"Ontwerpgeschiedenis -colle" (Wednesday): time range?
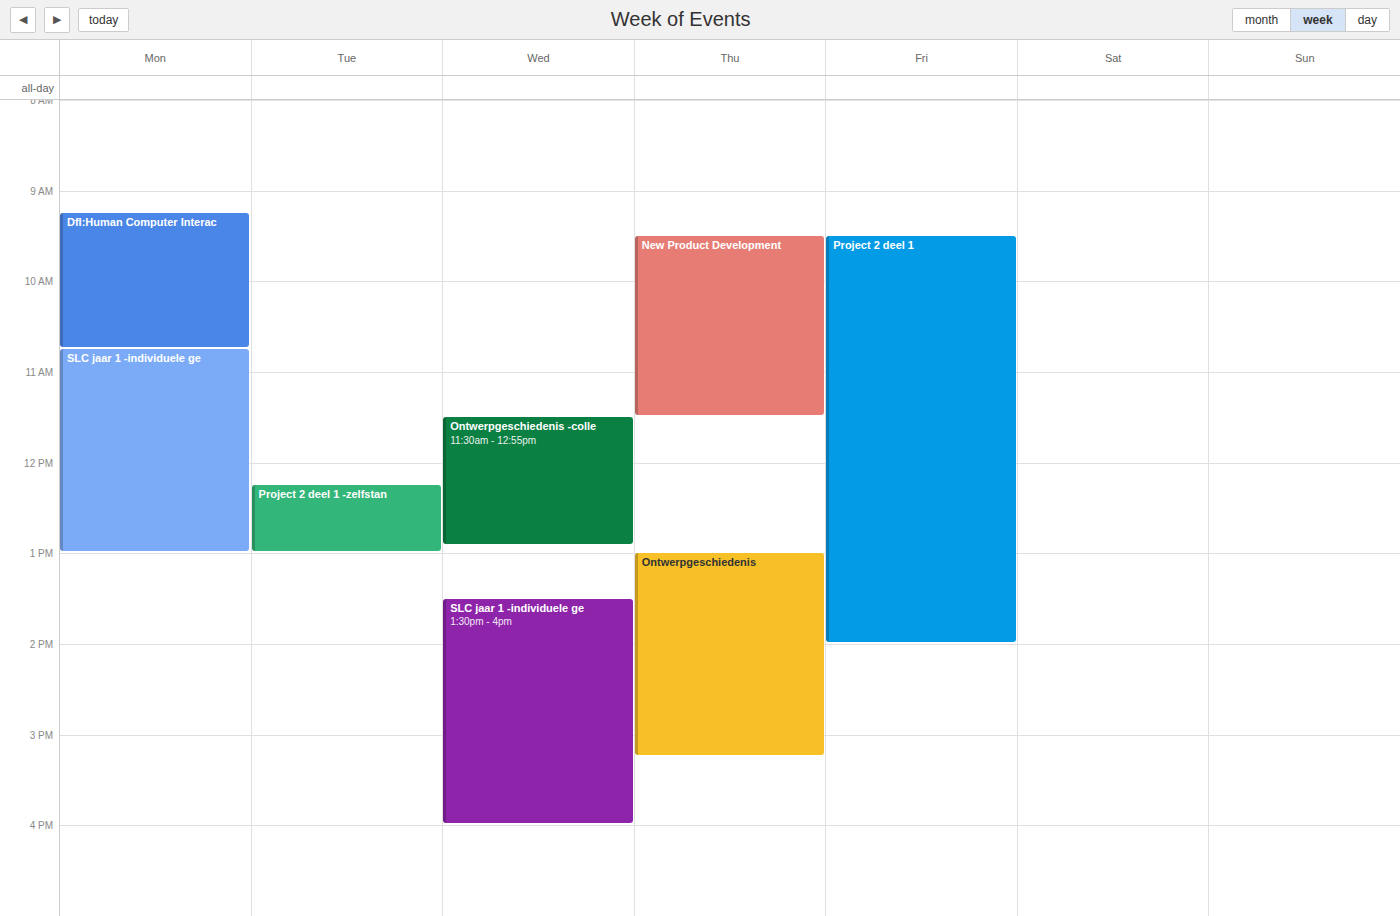
11:30 to 12:55